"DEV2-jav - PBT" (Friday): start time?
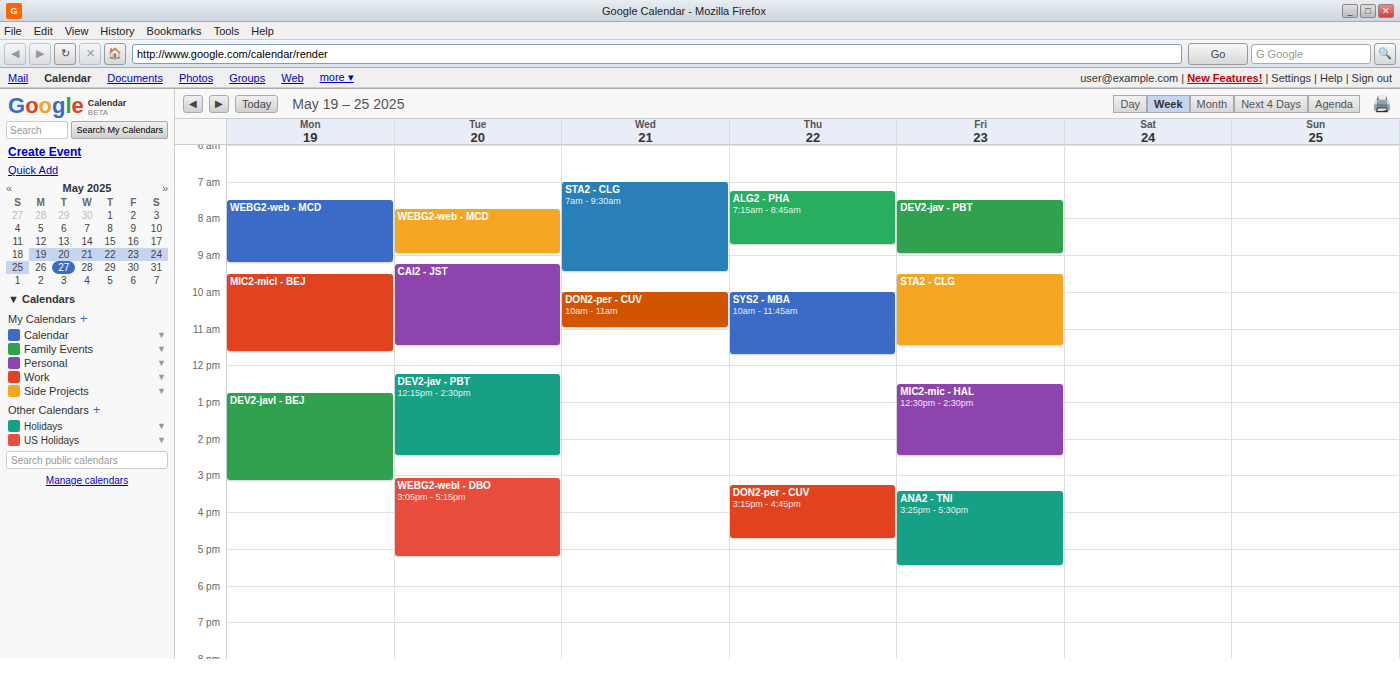
7:30 AM